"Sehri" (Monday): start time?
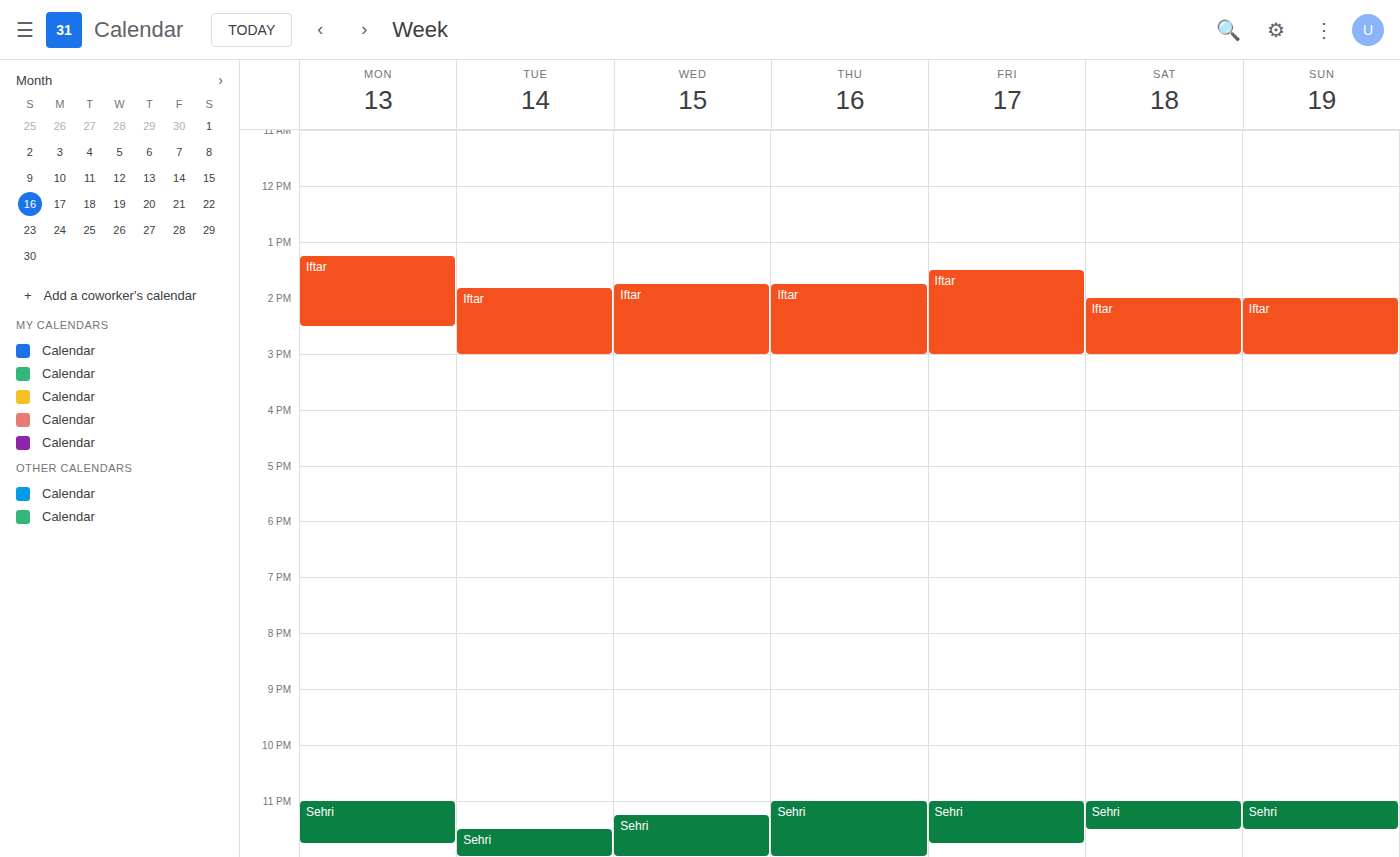
11:00 PM